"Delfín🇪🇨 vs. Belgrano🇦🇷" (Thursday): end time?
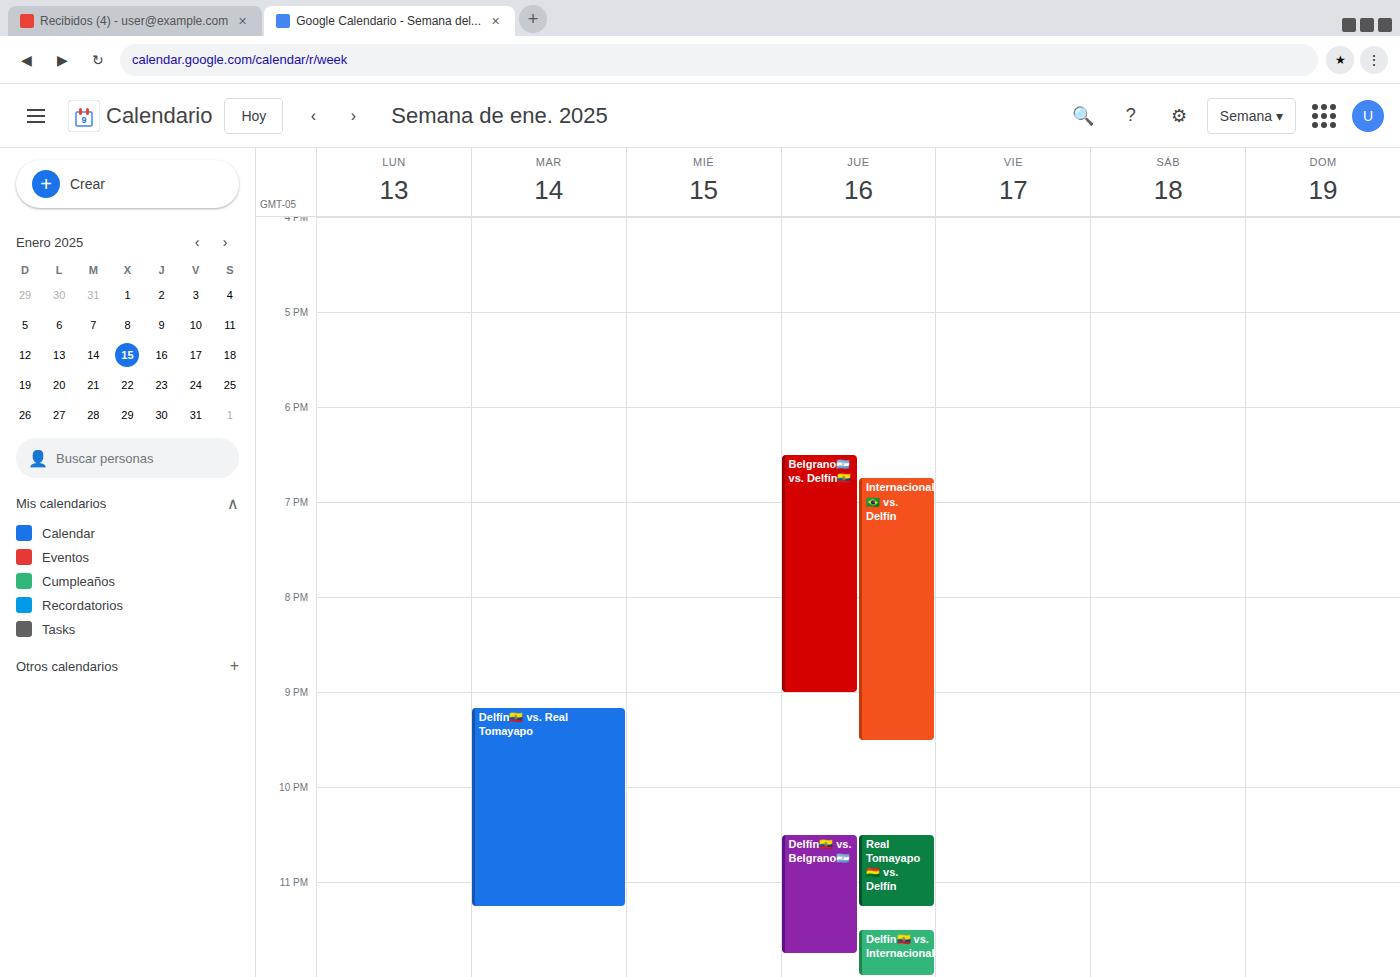
11:45 PM